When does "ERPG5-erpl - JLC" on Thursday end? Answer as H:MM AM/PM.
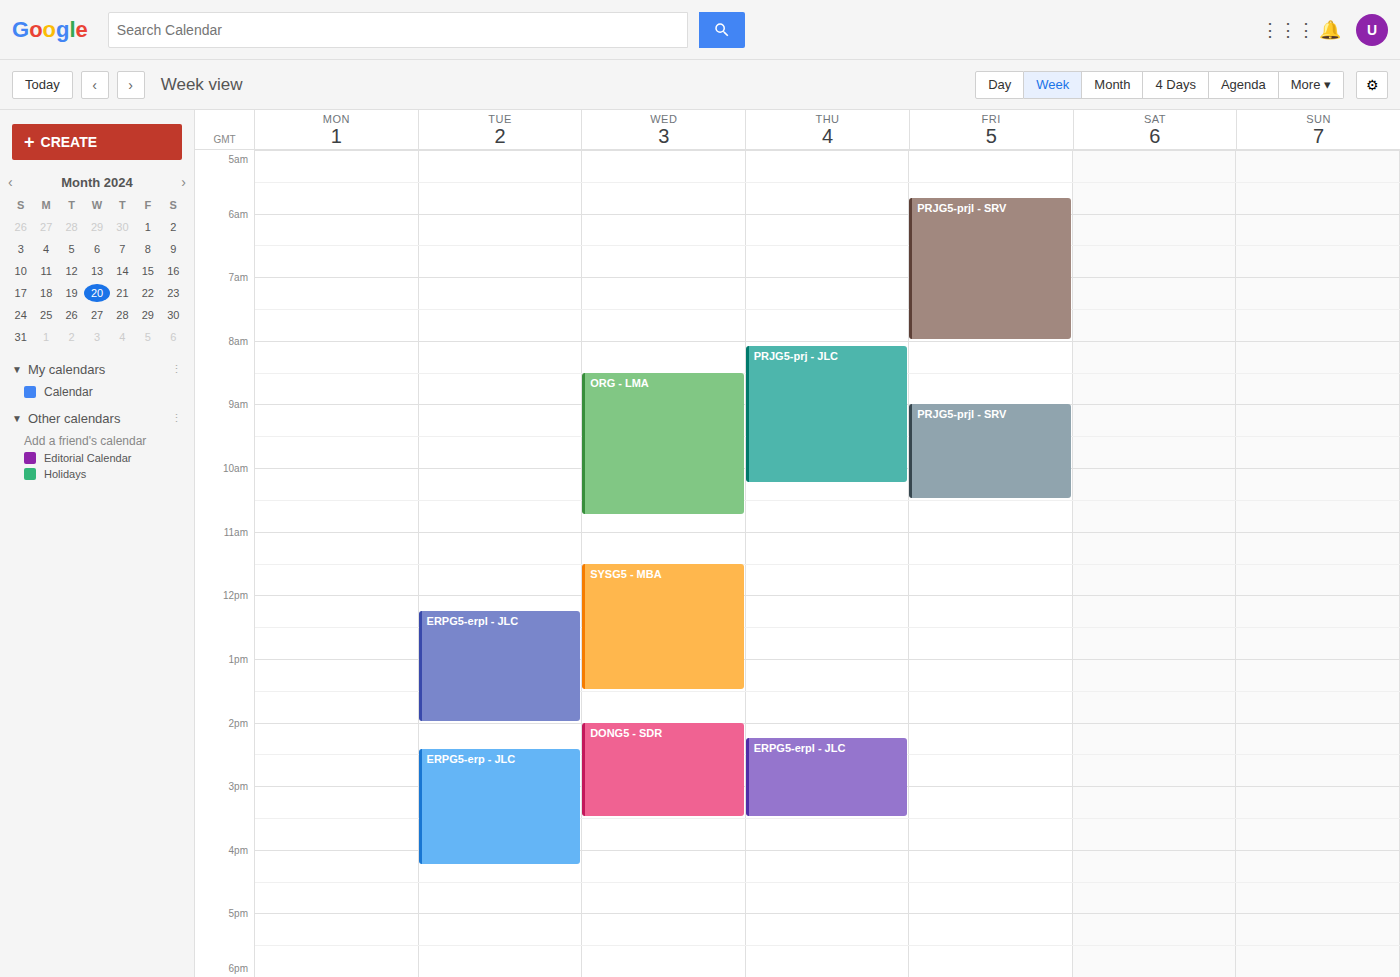
3:30 PM